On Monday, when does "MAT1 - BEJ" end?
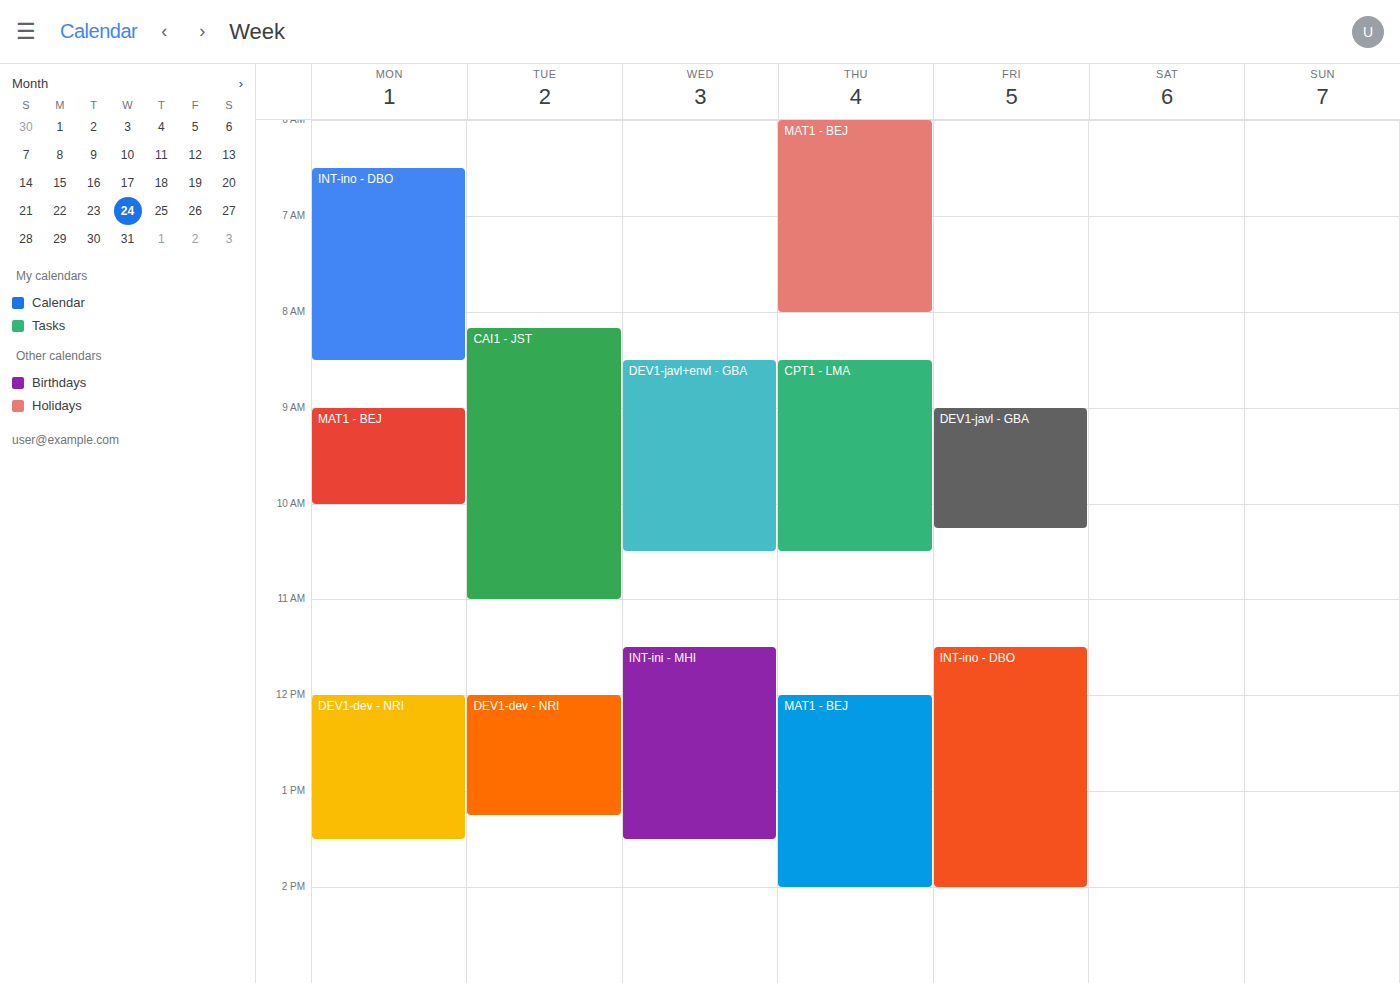
10:00 AM